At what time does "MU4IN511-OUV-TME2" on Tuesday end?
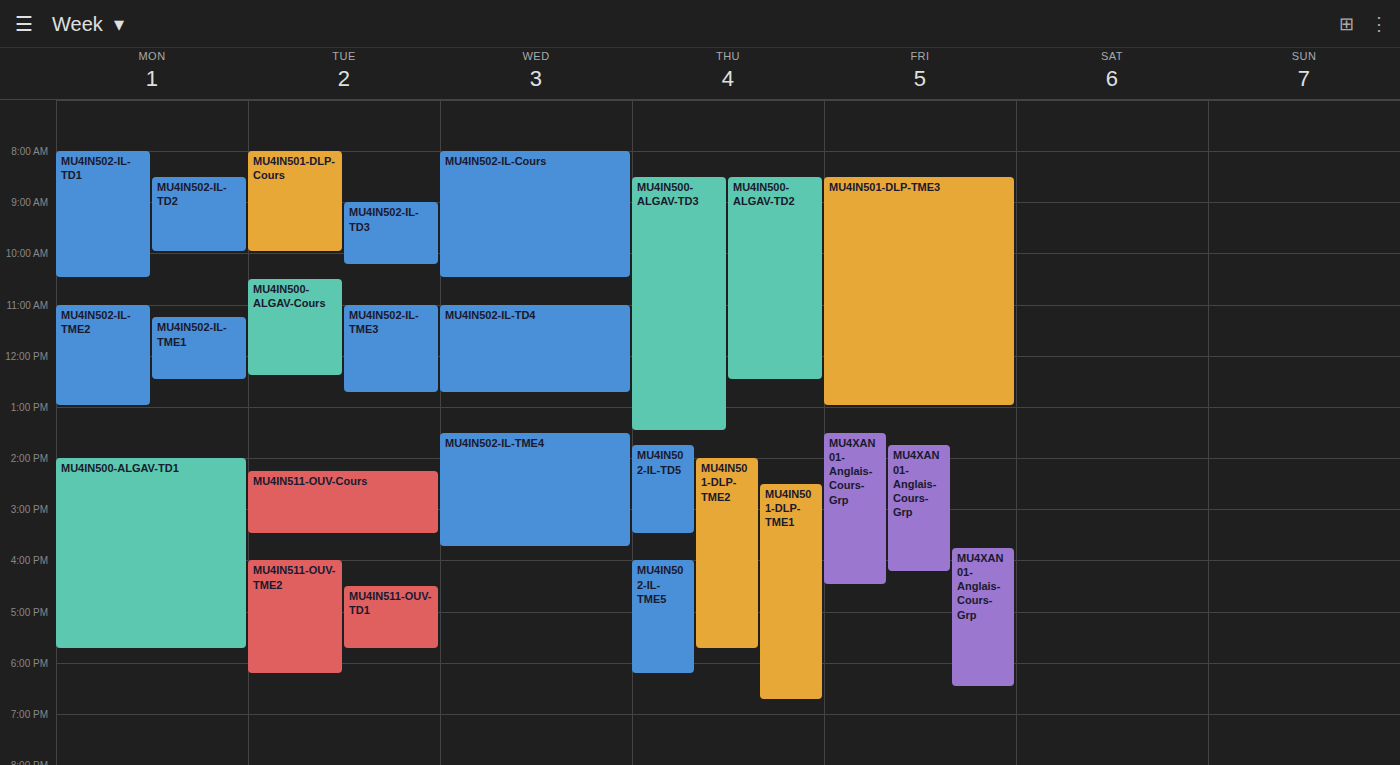
6:15 PM